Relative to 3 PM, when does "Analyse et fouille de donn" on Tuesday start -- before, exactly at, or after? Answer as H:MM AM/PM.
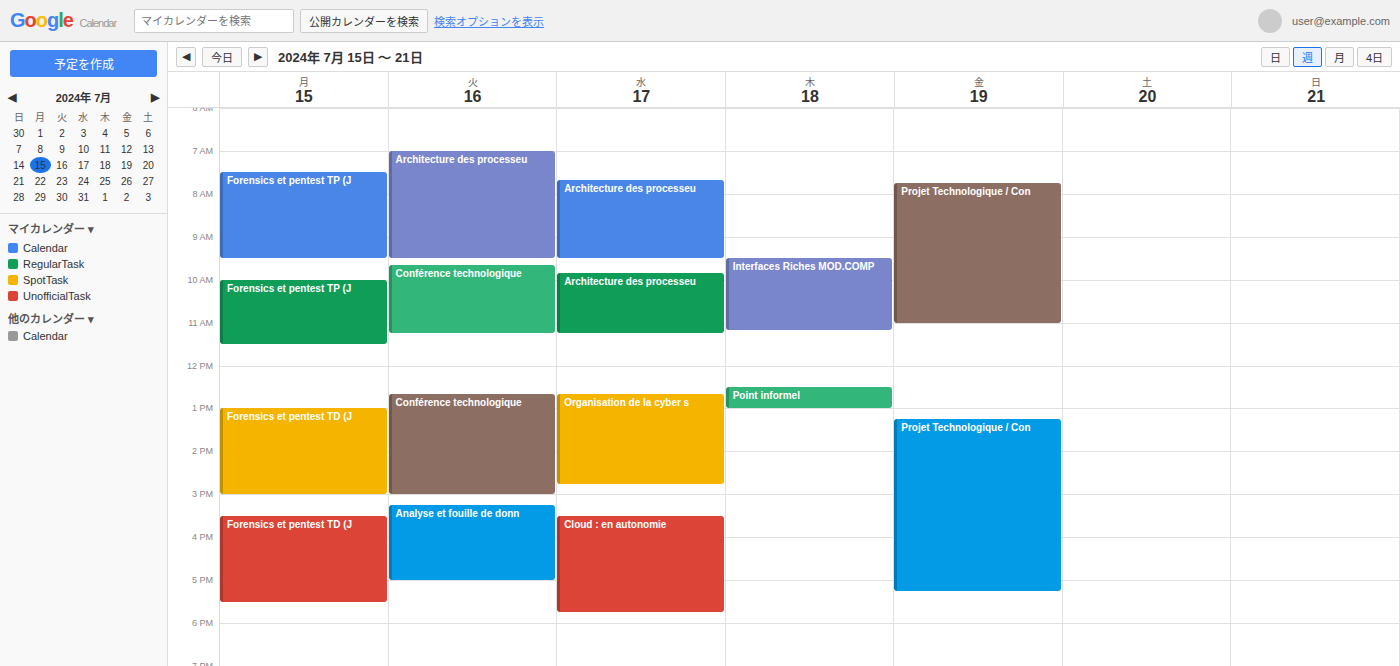
3:15 PM -- after 3 PM, 15 minutes below the 3 PM line.